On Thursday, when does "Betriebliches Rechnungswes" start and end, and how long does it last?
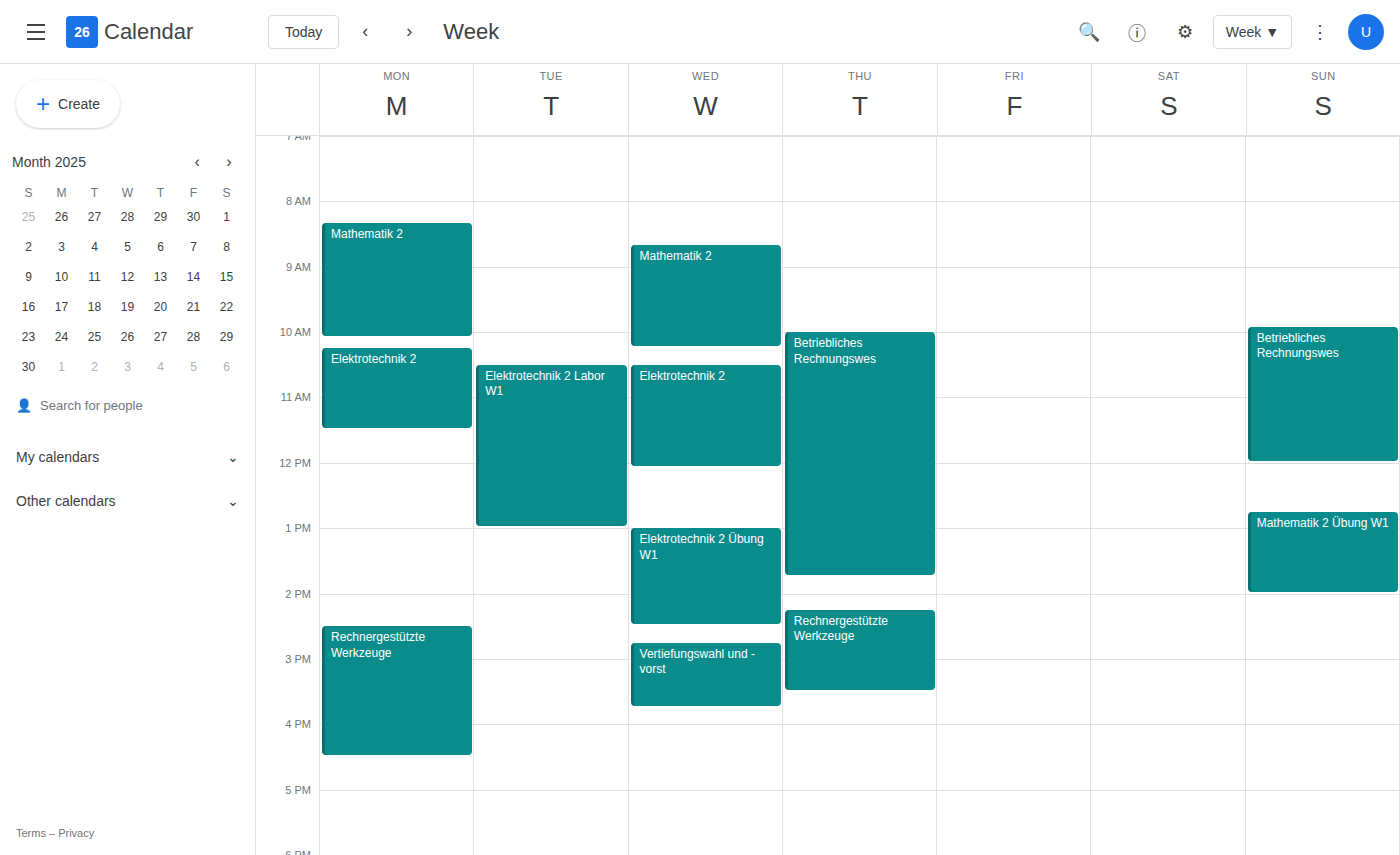
10:00 to 13:45, 3 hours 45 minutes